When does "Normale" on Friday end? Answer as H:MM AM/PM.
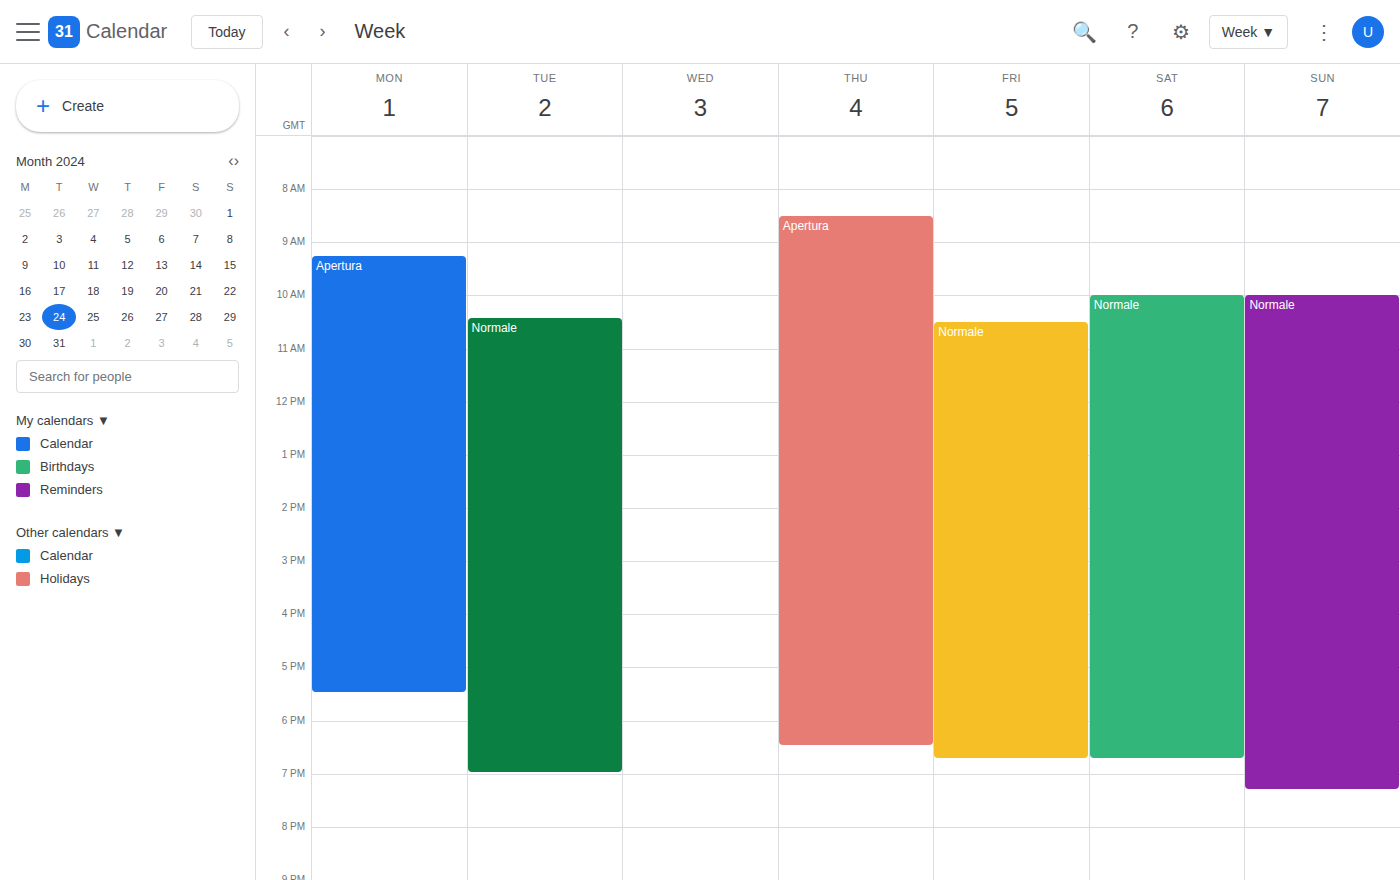
6:45 PM